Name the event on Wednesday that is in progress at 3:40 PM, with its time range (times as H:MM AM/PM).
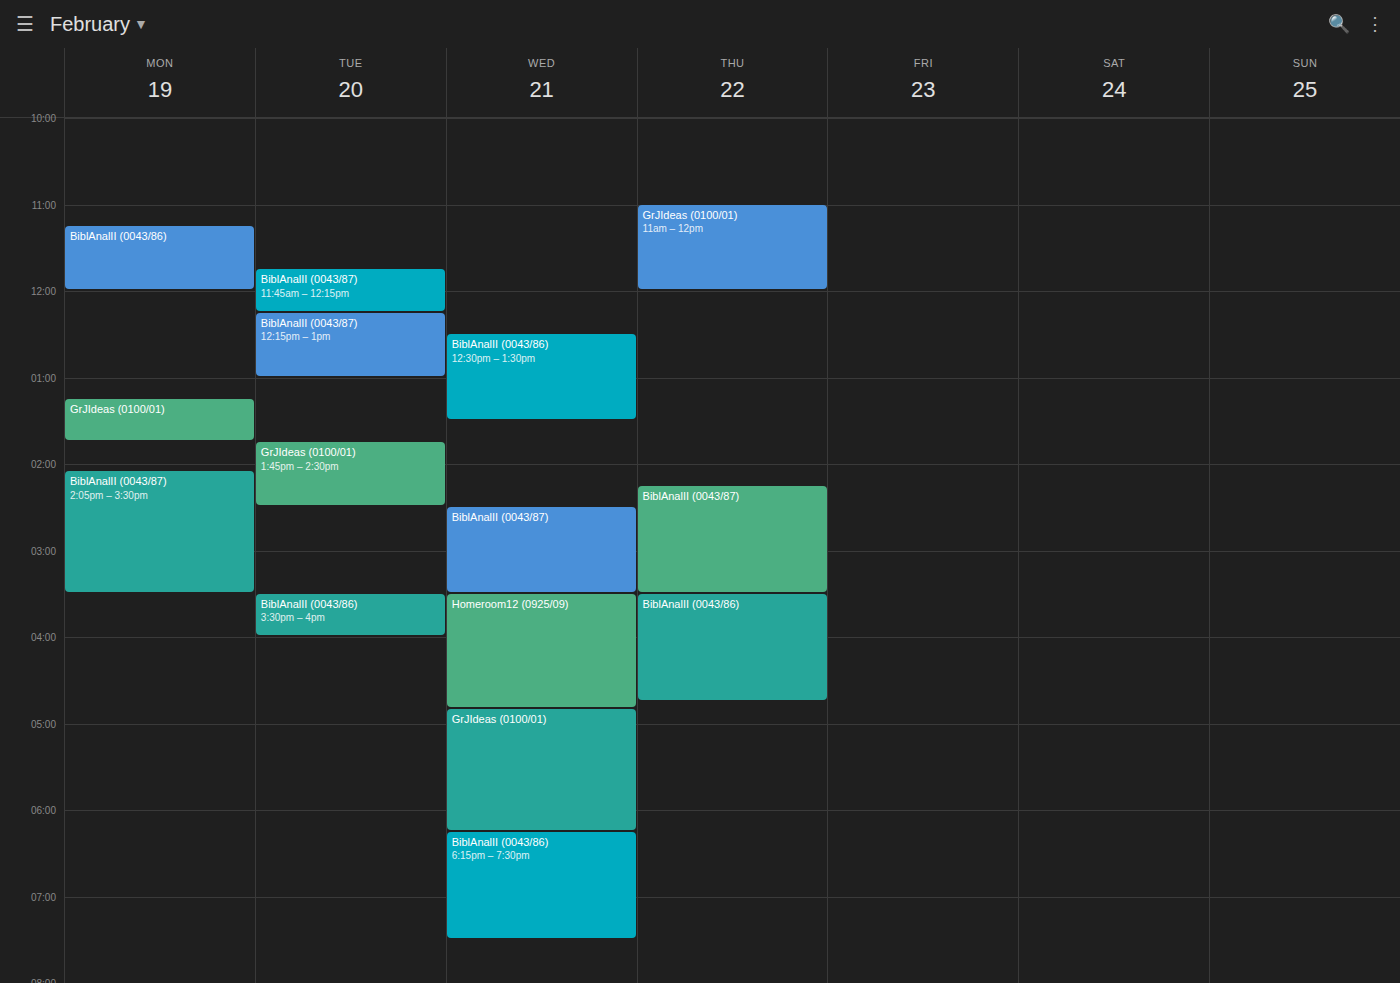
"Homeroom12 (0925/09)", 3:30 PM to 4:50 PM